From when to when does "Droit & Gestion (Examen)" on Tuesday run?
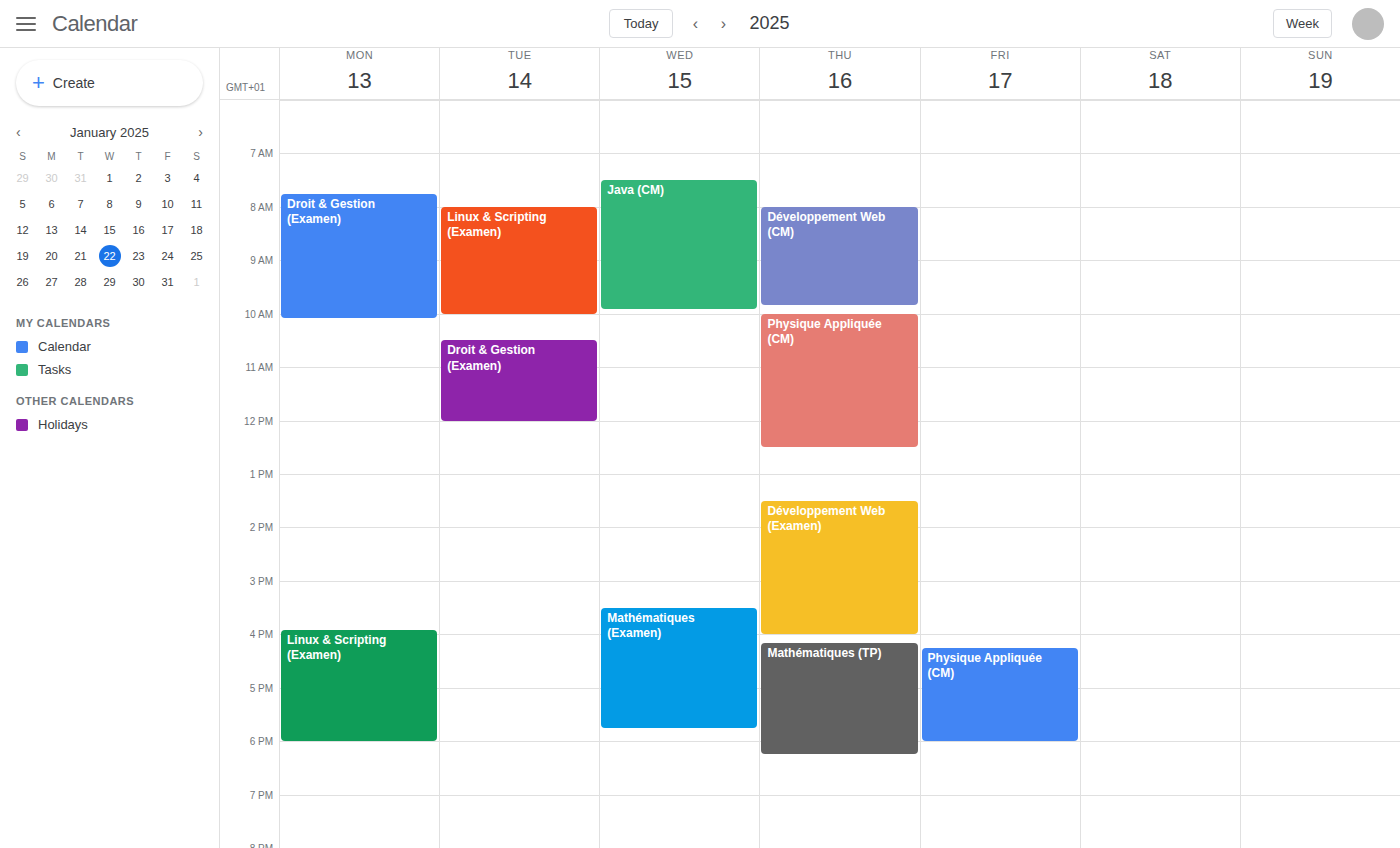
10:30 to 12:00